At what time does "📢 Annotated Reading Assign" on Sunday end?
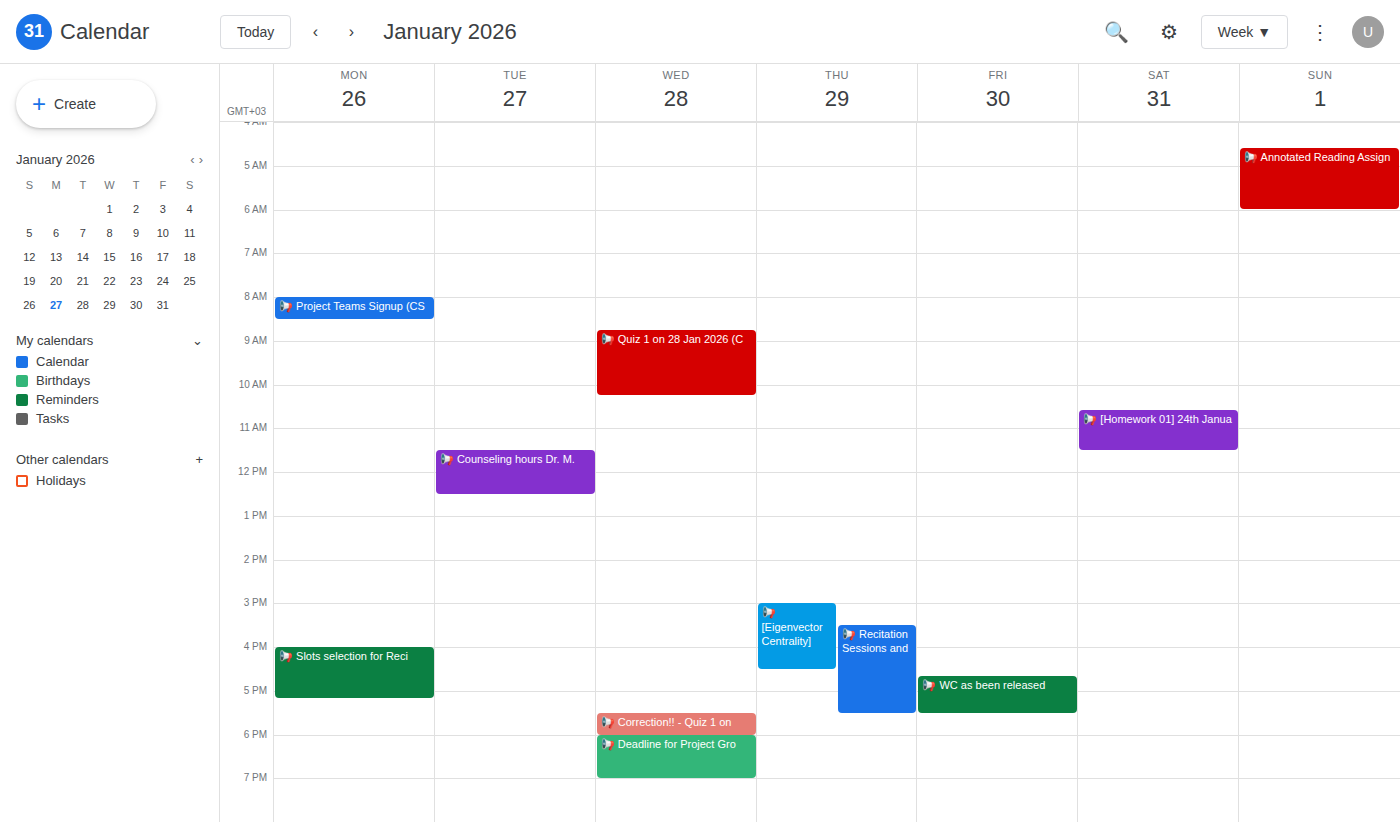
6:00 AM